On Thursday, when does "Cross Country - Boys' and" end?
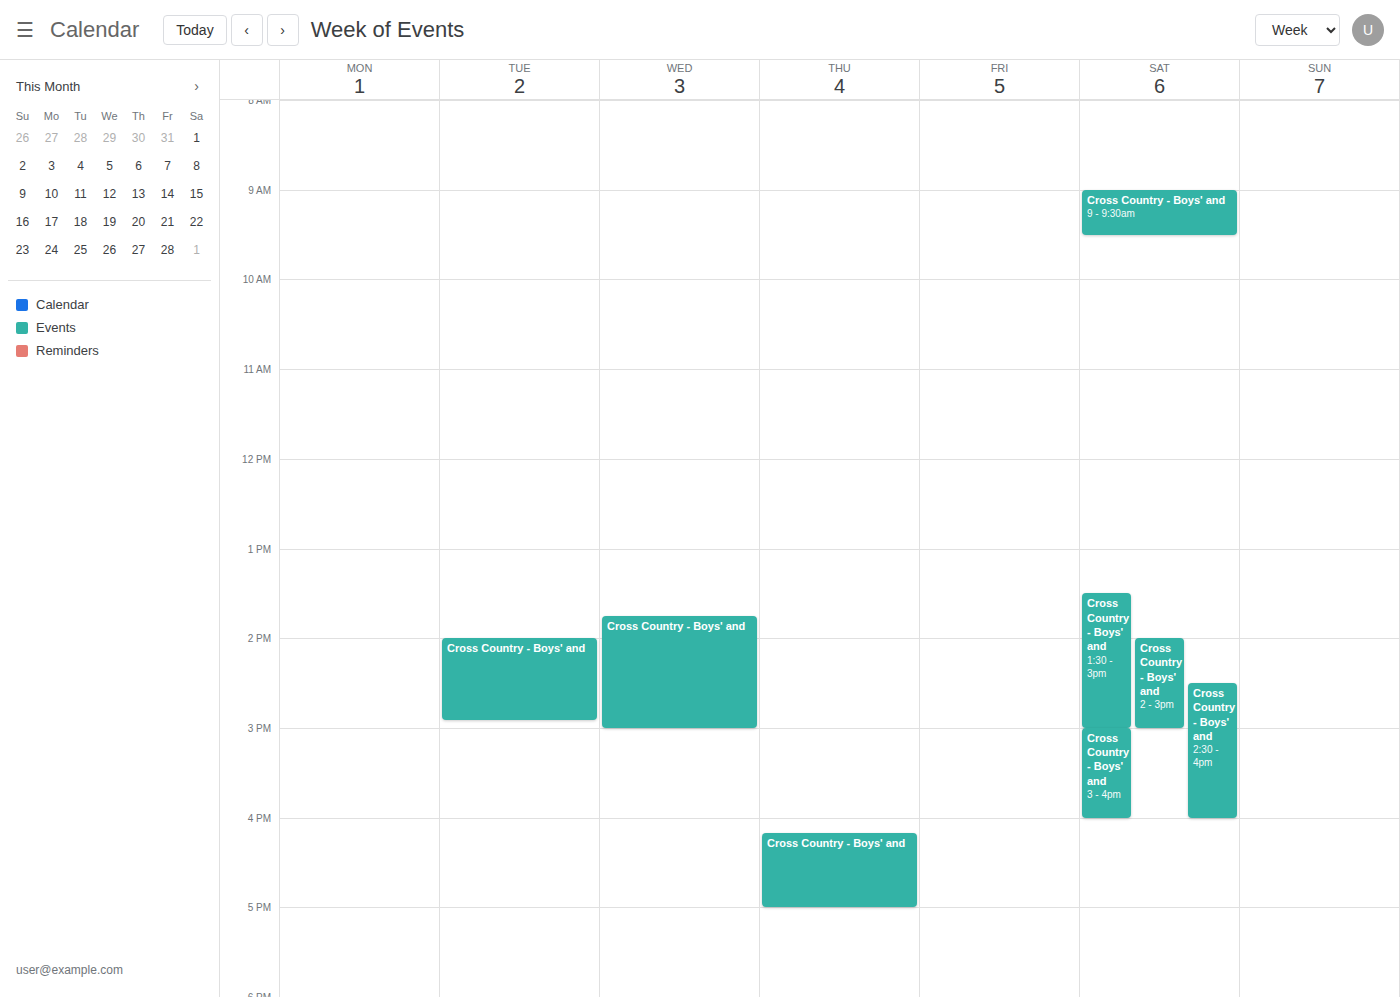
5:00 PM